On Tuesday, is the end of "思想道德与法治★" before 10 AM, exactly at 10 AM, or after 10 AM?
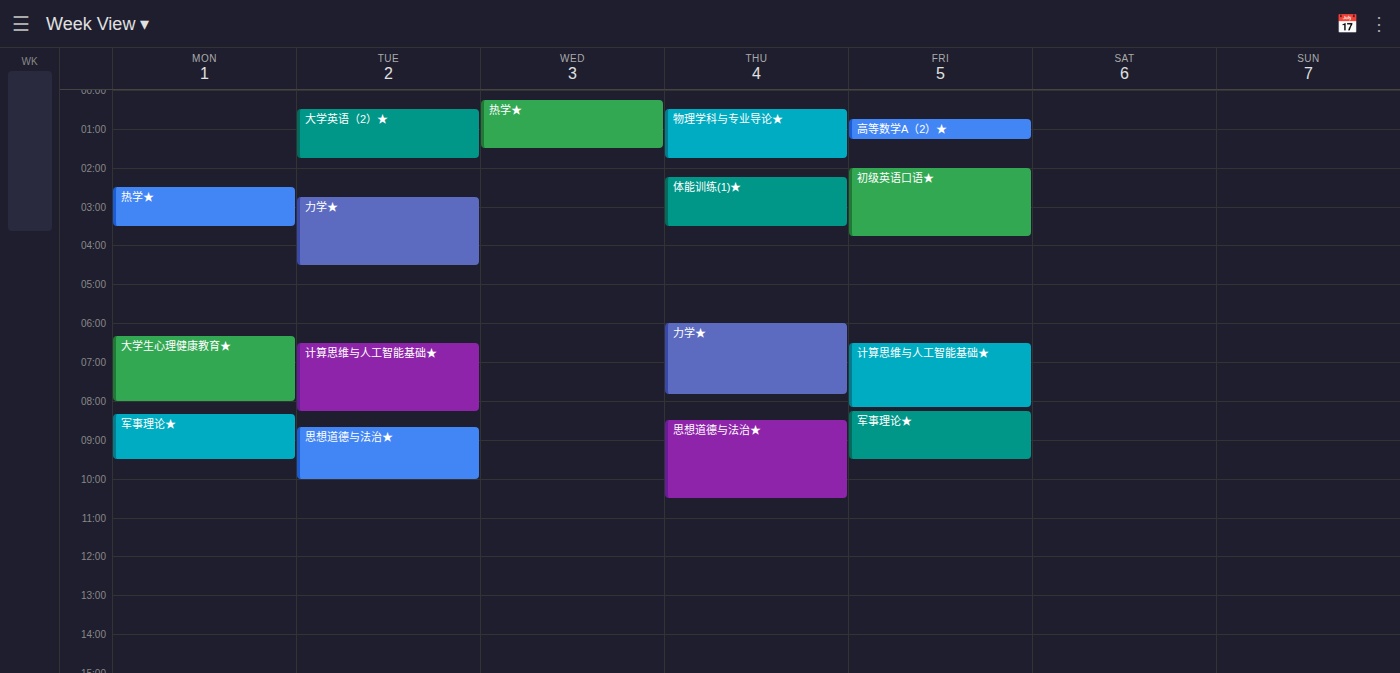
10:00 AM -- exactly at 10 AM, on the 10 AM line.